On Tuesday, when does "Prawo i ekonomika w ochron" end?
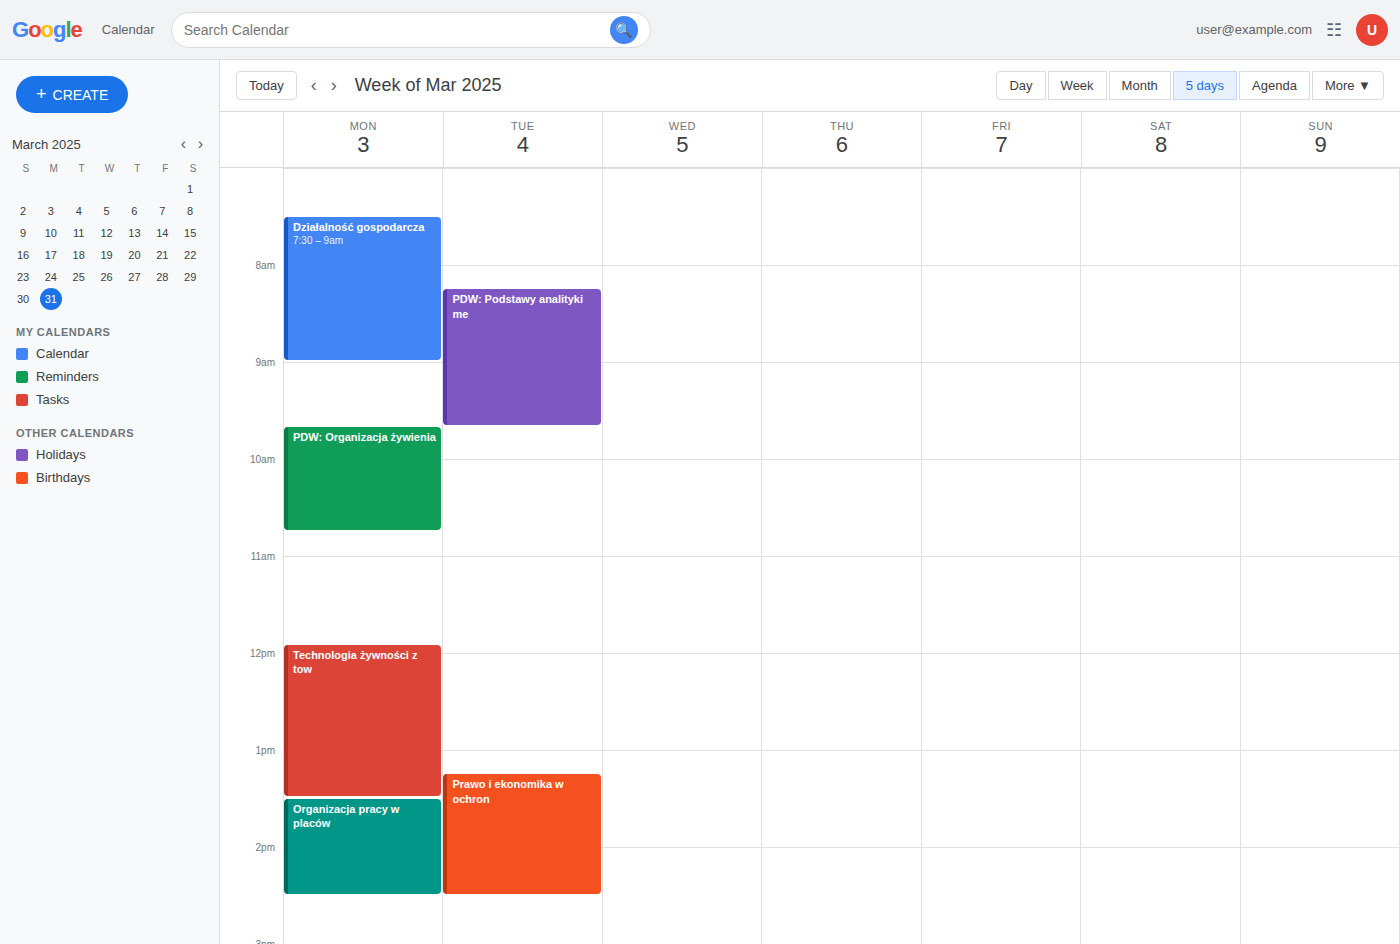
2:30 PM